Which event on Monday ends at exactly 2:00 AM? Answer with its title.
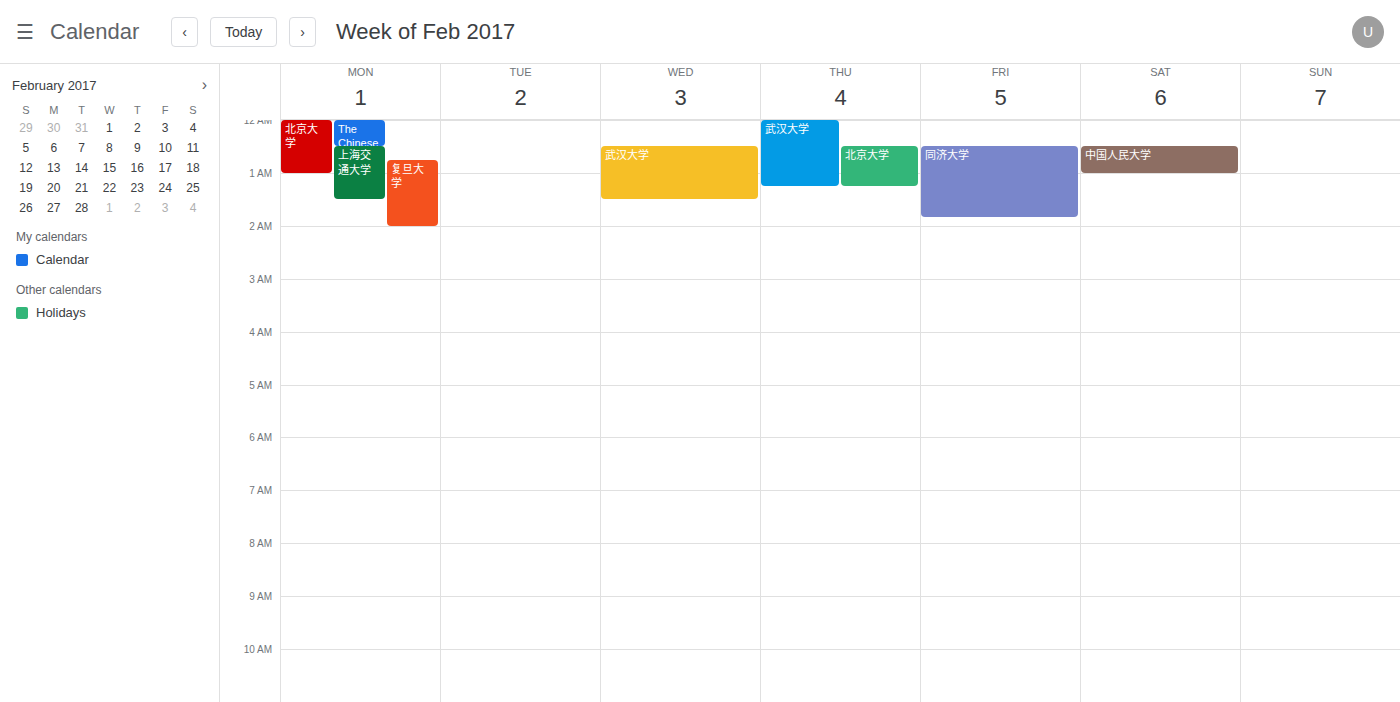
"复旦大学"